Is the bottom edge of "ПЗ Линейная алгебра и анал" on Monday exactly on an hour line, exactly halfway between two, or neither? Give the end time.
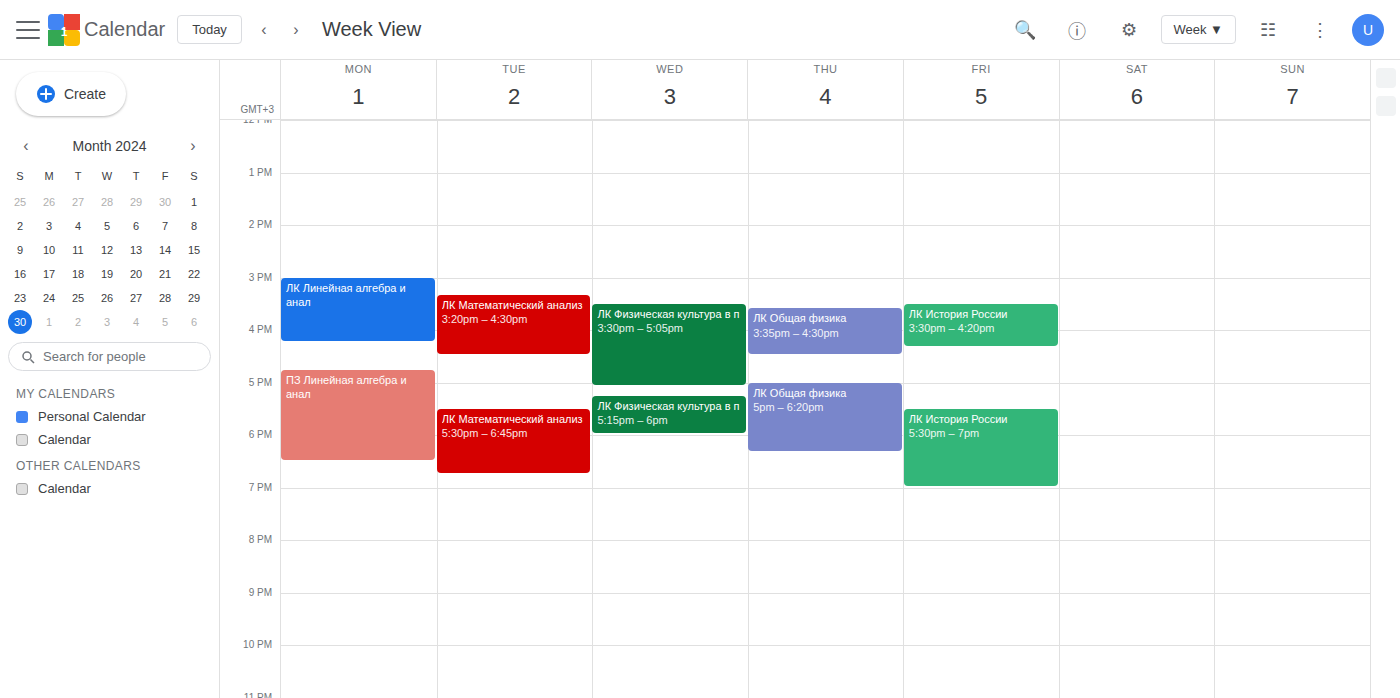
6:30 PM -- halfway between the 6 PM and 7 PM lines.